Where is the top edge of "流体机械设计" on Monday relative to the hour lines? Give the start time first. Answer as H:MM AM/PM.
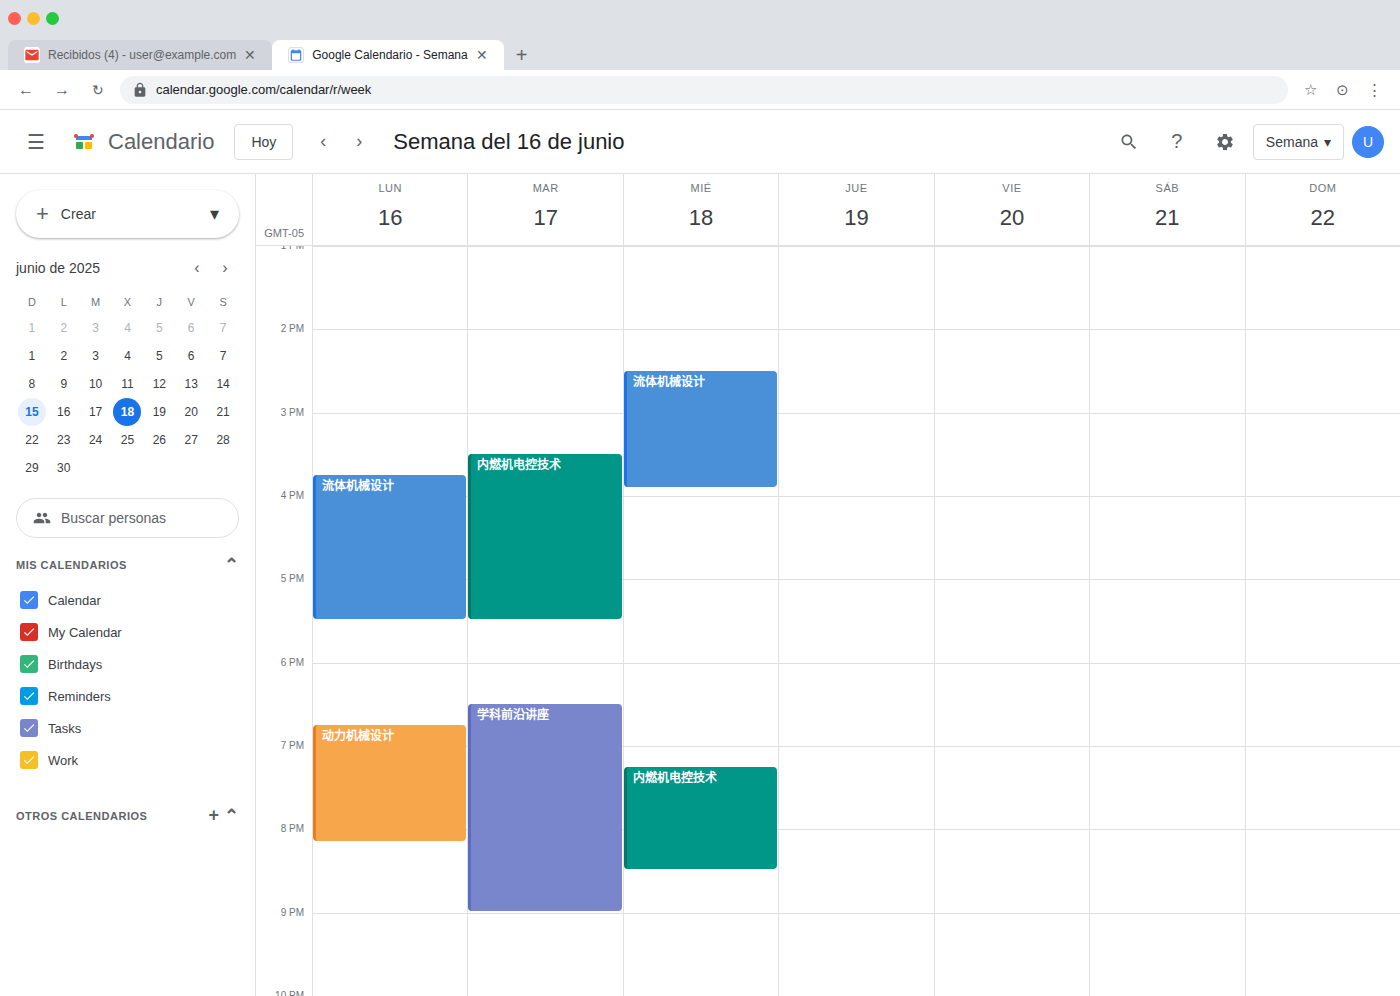
3:45 PM -- neither: three quarters of the way from the 3 PM line to the 4 PM line.